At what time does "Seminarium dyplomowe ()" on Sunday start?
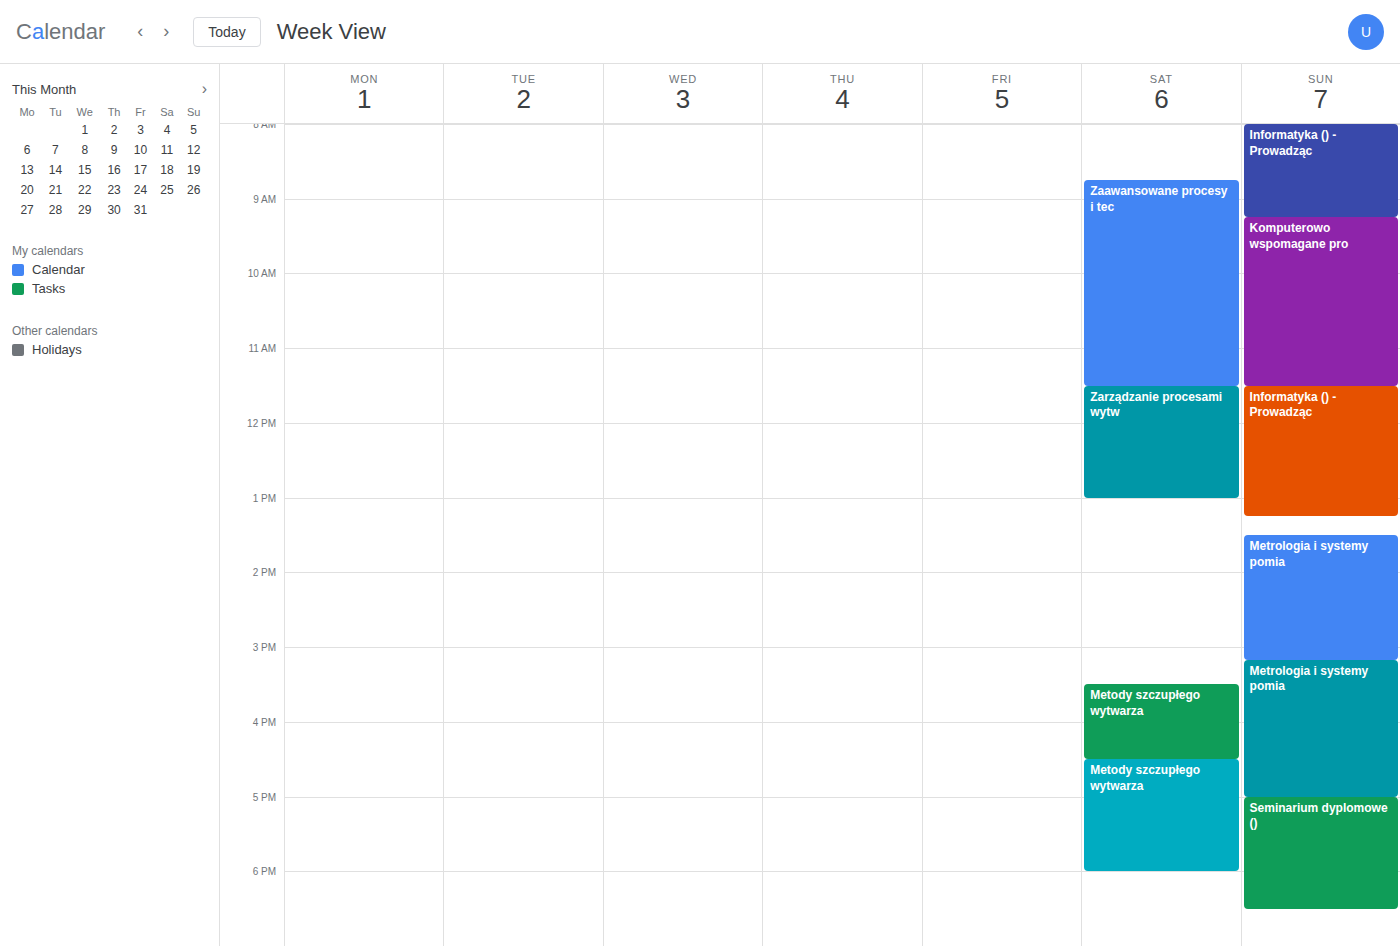
5:00 PM